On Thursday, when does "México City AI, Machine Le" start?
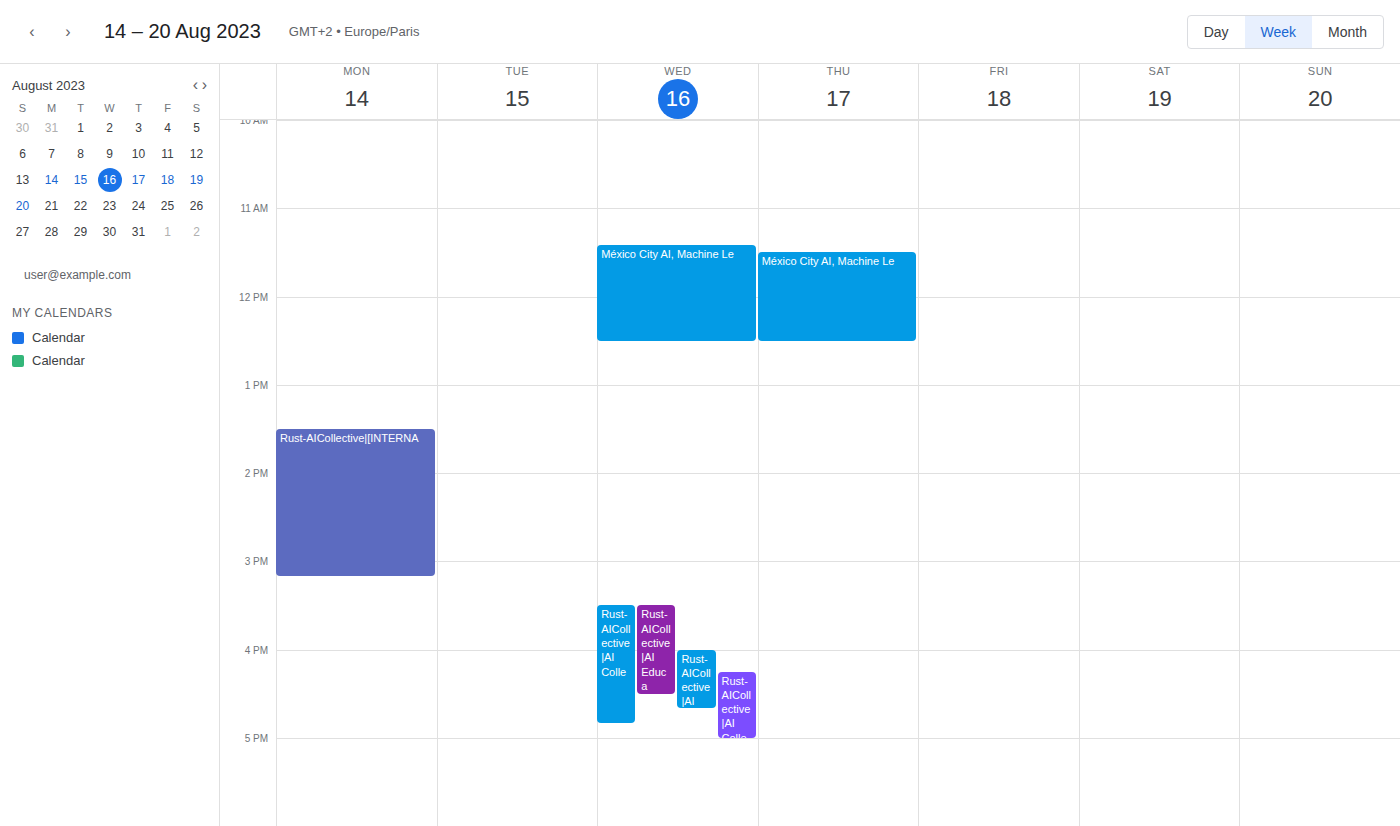
11:30 AM